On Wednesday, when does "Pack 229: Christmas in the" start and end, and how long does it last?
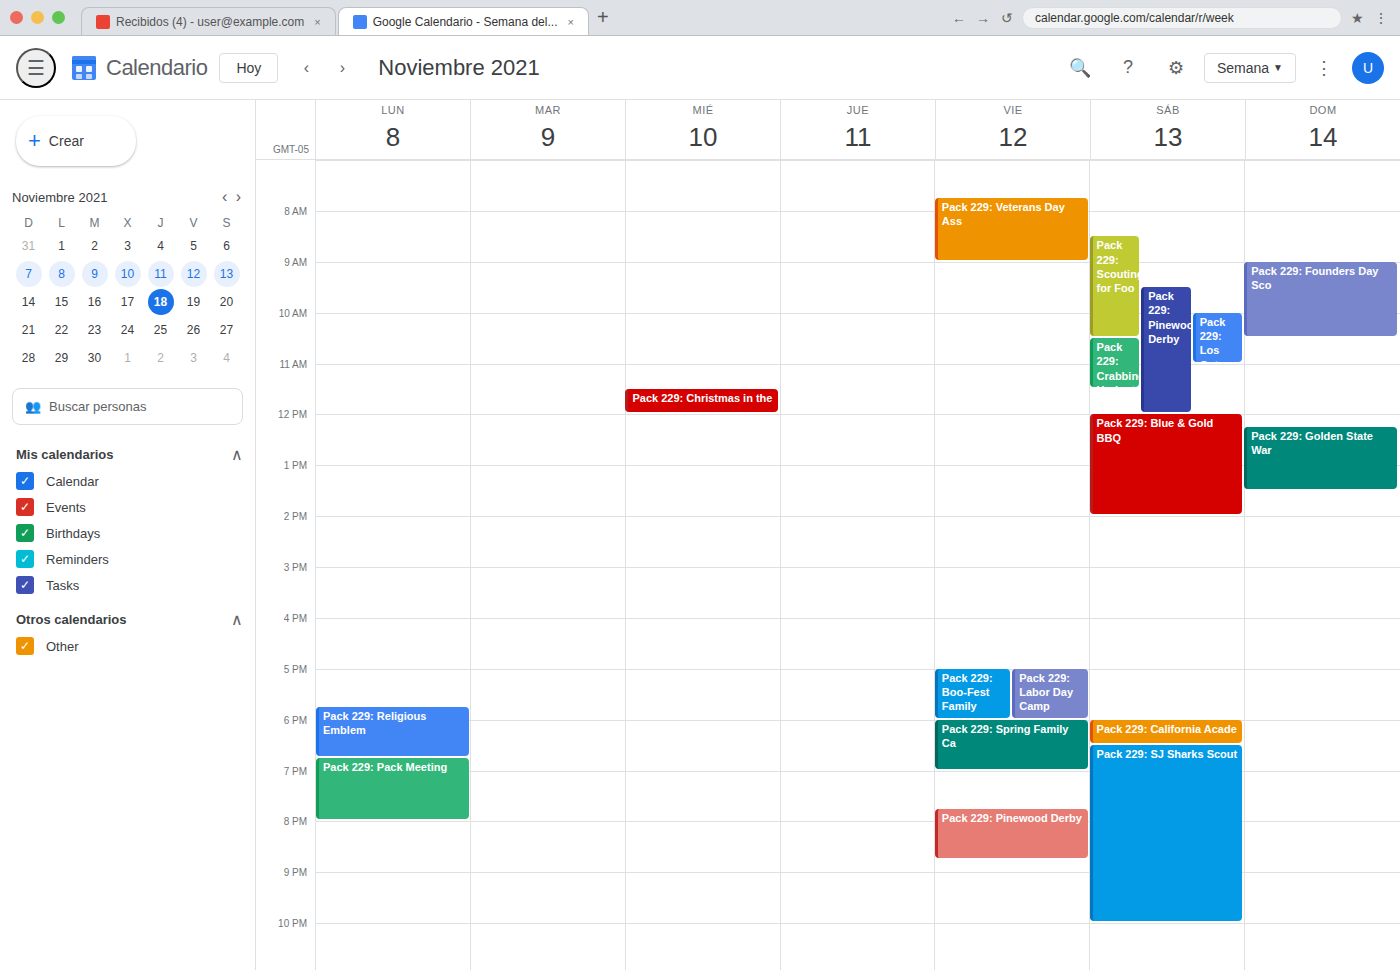
11:30 AM to 12:00 PM, 30 minutes